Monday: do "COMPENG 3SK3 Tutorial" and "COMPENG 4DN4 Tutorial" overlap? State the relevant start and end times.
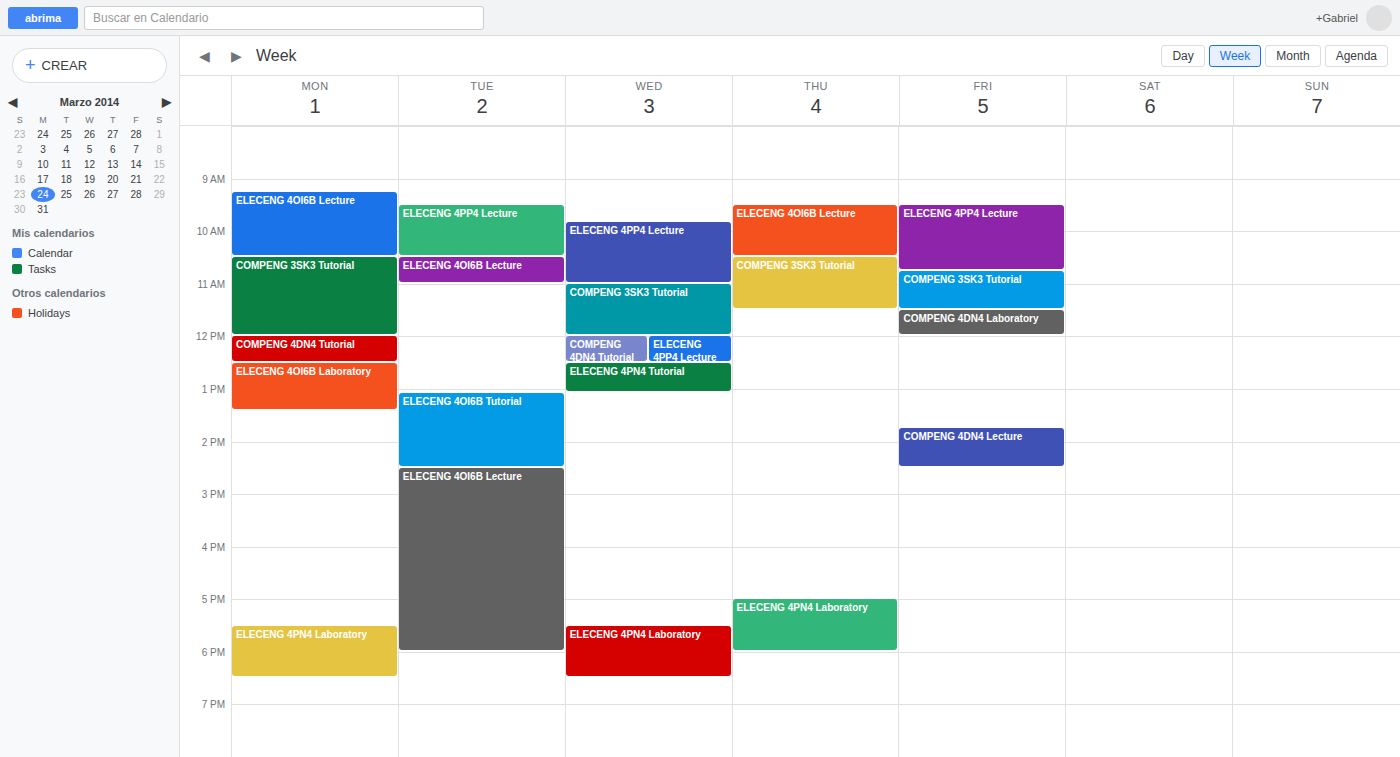
"COMPENG 3SK3 Tutorial" ends at 12:00 PM, exactly when "COMPENG 4DN4 Tutorial" starts -- they touch but do not overlap.